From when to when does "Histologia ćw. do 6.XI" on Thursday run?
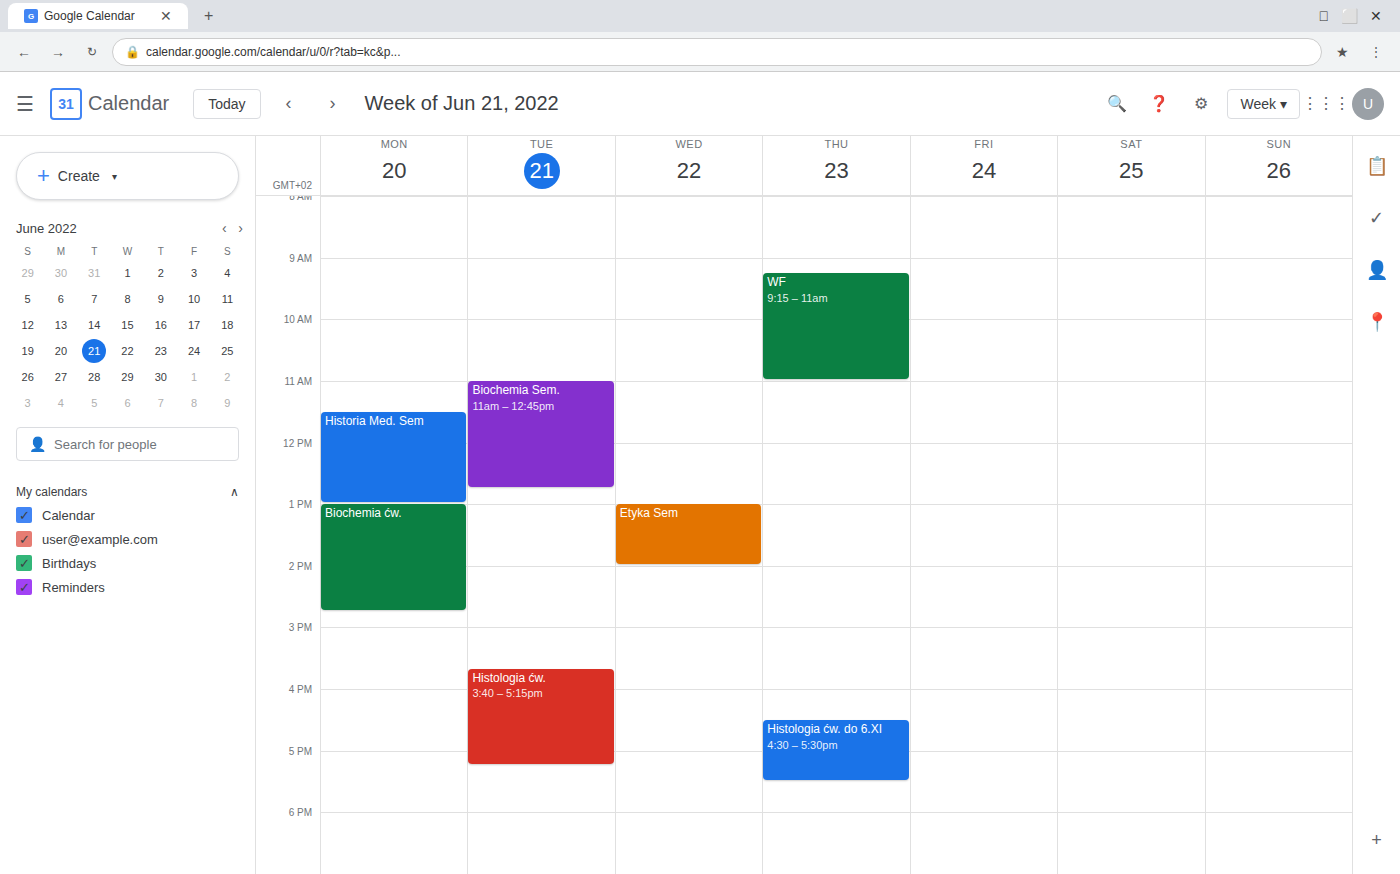
4:30 PM to 5:30 PM